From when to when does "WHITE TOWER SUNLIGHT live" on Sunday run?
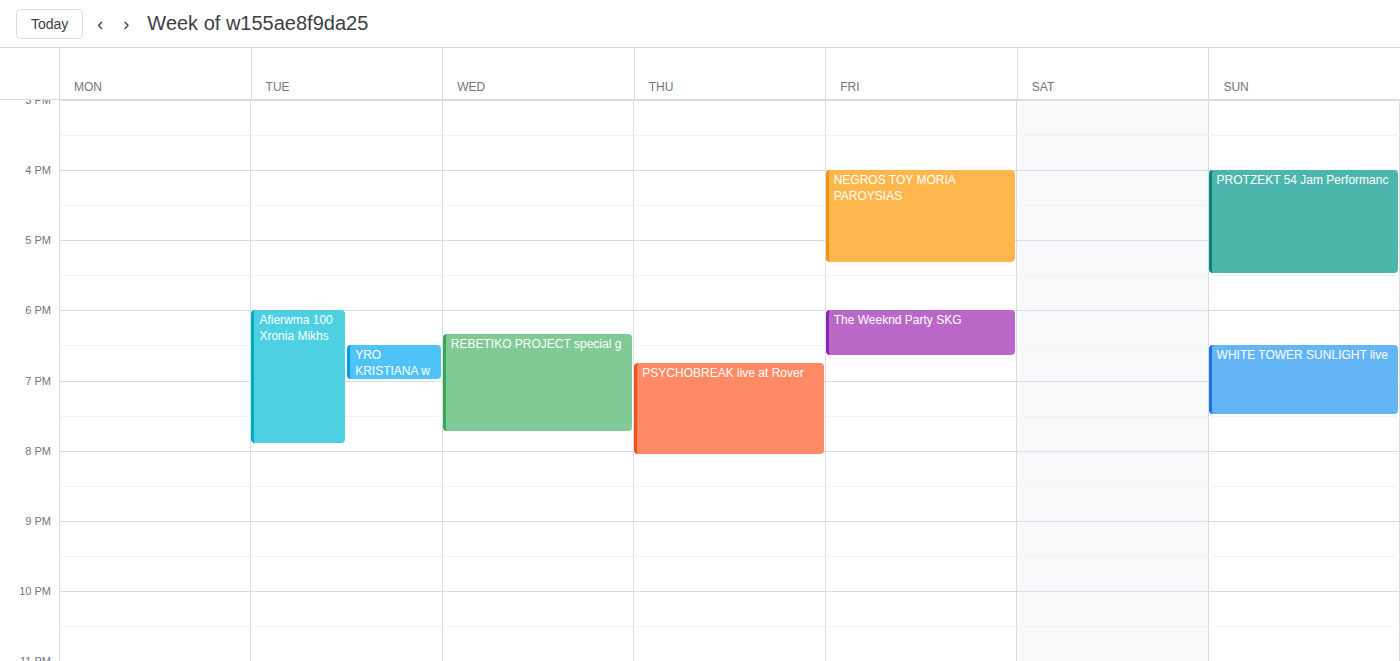
6:30 PM to 7:30 PM